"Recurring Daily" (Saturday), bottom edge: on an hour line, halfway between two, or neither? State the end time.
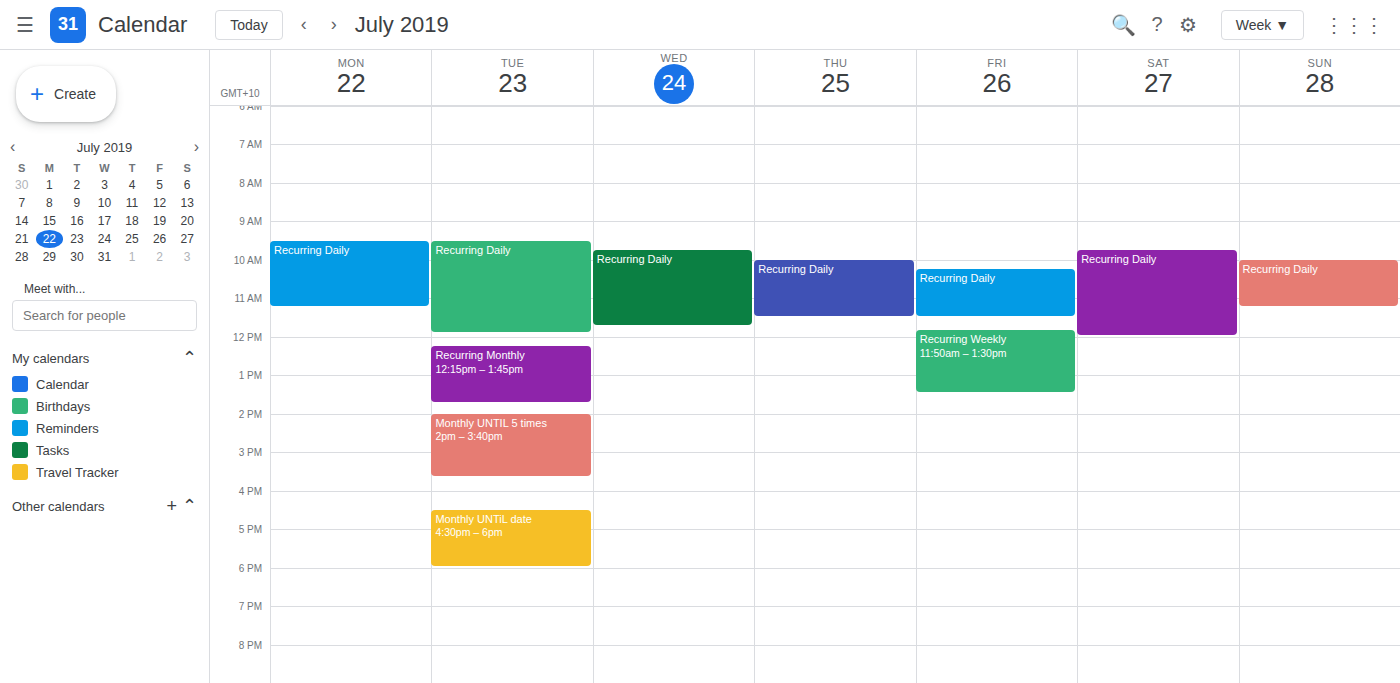
12:00 PM -- exactly on the 12 PM line.